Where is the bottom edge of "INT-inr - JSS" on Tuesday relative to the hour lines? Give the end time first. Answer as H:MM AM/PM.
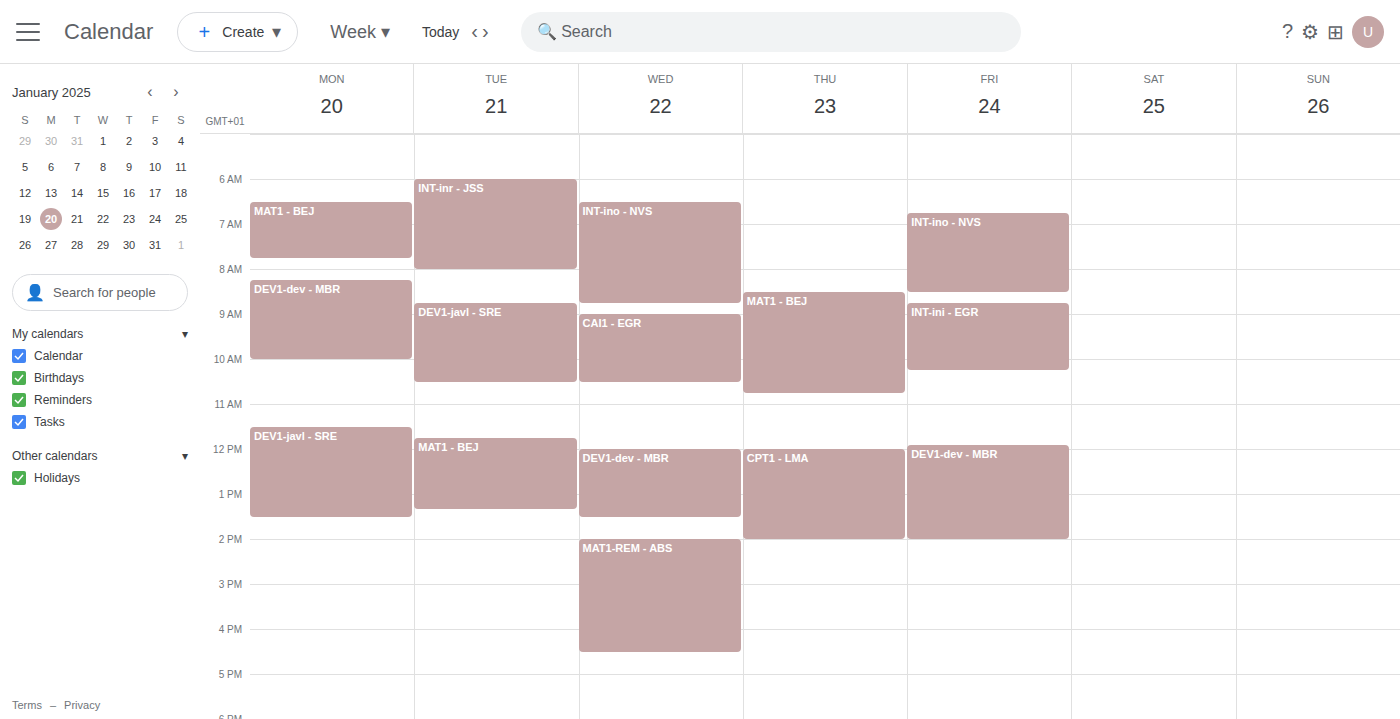
8:00 AM -- exactly on the 8 AM line.